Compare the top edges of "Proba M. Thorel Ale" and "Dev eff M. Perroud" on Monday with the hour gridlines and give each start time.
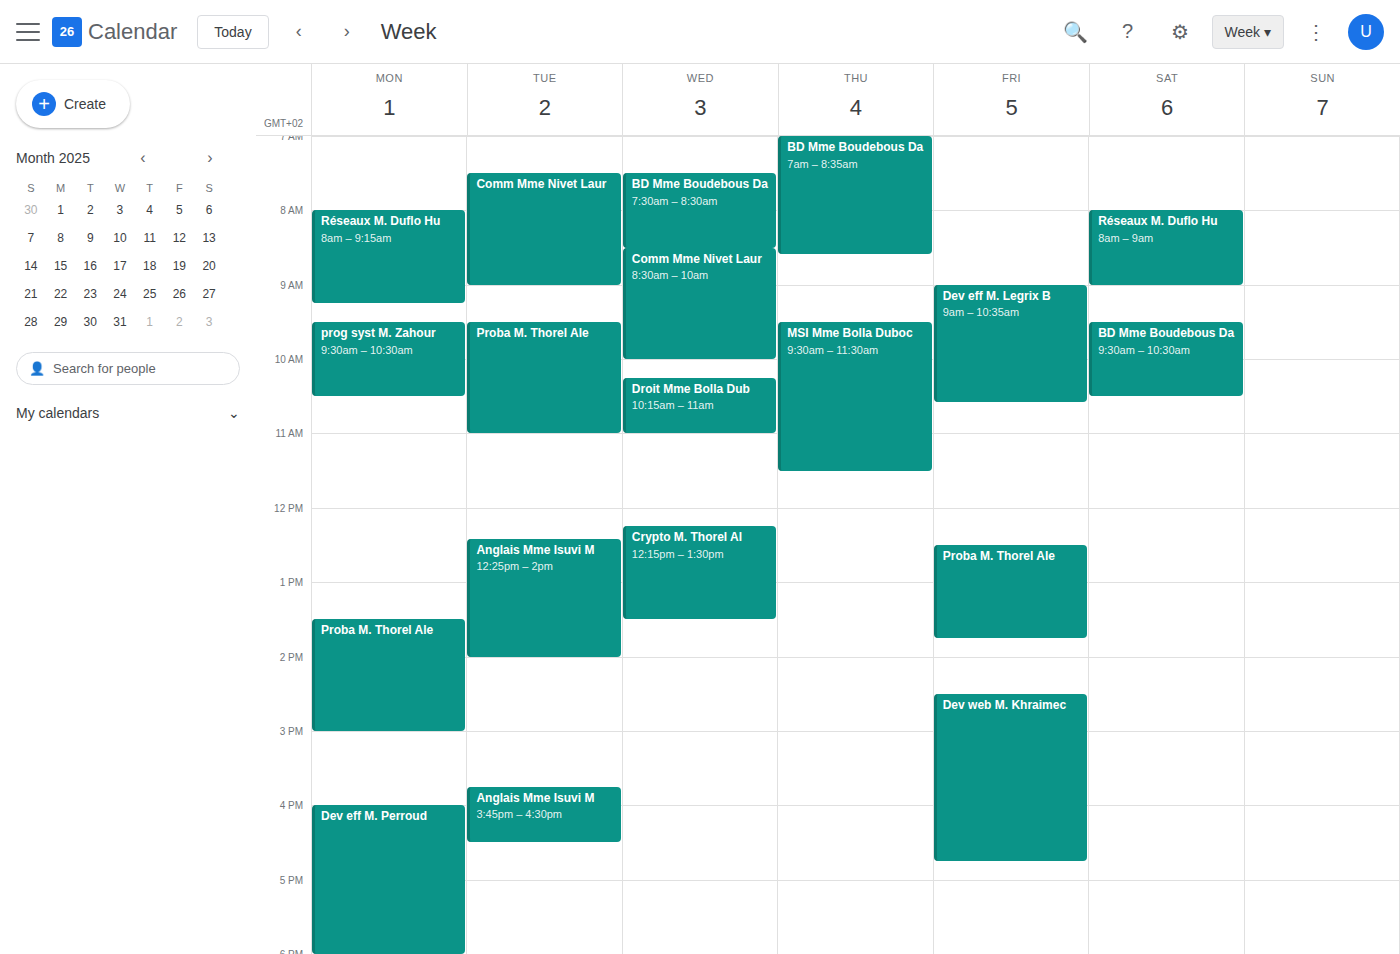
"Proba M. Thorel Ale": 1:30 PM, halfway between the 1 PM and 2 PM lines. "Dev eff M. Perroud": 4:00 PM, exactly on the 4 PM line.